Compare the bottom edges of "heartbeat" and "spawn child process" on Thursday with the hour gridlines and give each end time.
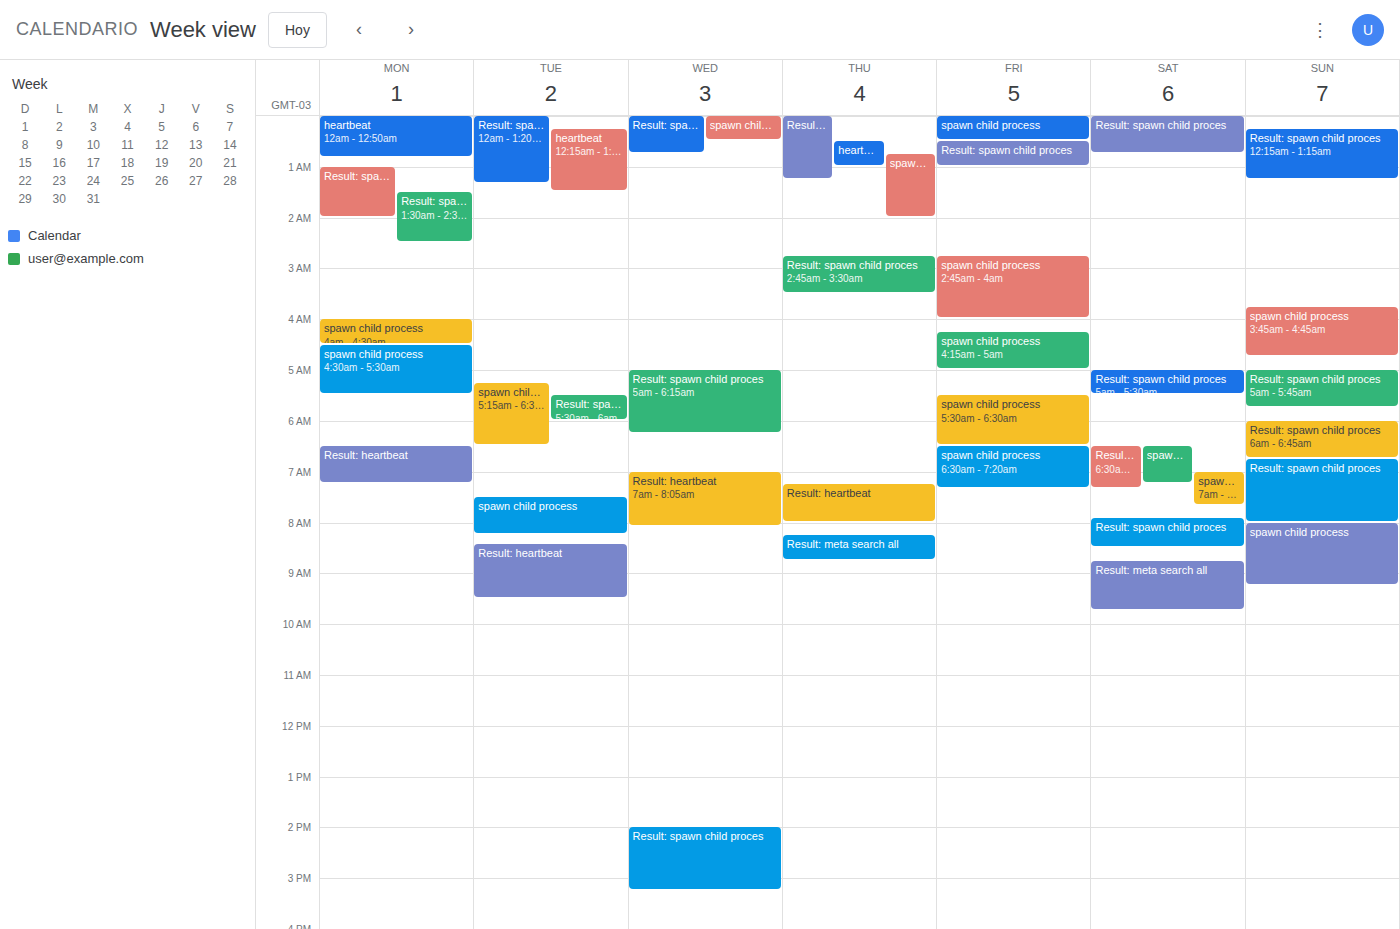
"heartbeat": 1:00 AM, exactly on the 1 AM line. "spawn child process": 2:00 AM, exactly on the 2 AM line.